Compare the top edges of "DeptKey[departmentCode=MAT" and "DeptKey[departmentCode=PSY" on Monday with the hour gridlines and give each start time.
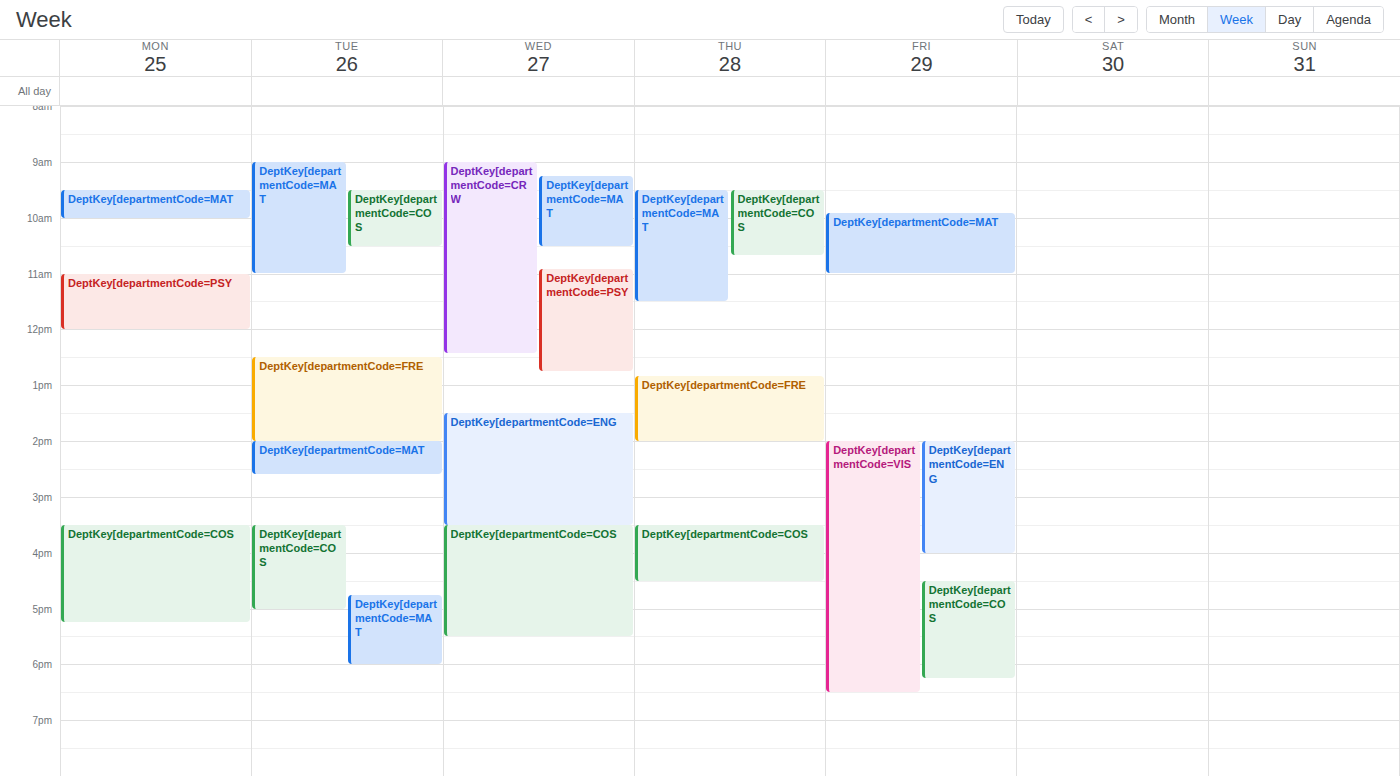
"DeptKey[departmentCode=MAT": 9:30 AM, halfway between the 9 AM and 10 AM lines. "DeptKey[departmentCode=PSY": 11:00 AM, exactly on the 11 AM line.